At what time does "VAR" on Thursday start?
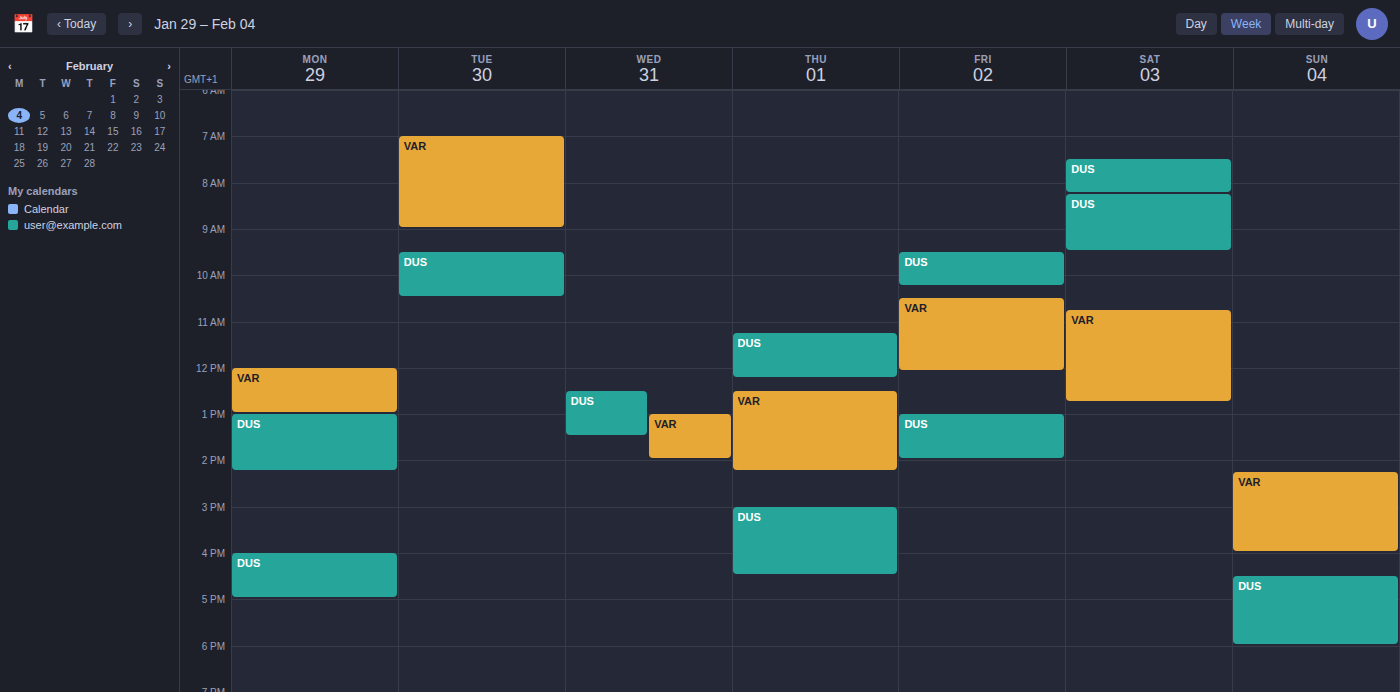
12:30